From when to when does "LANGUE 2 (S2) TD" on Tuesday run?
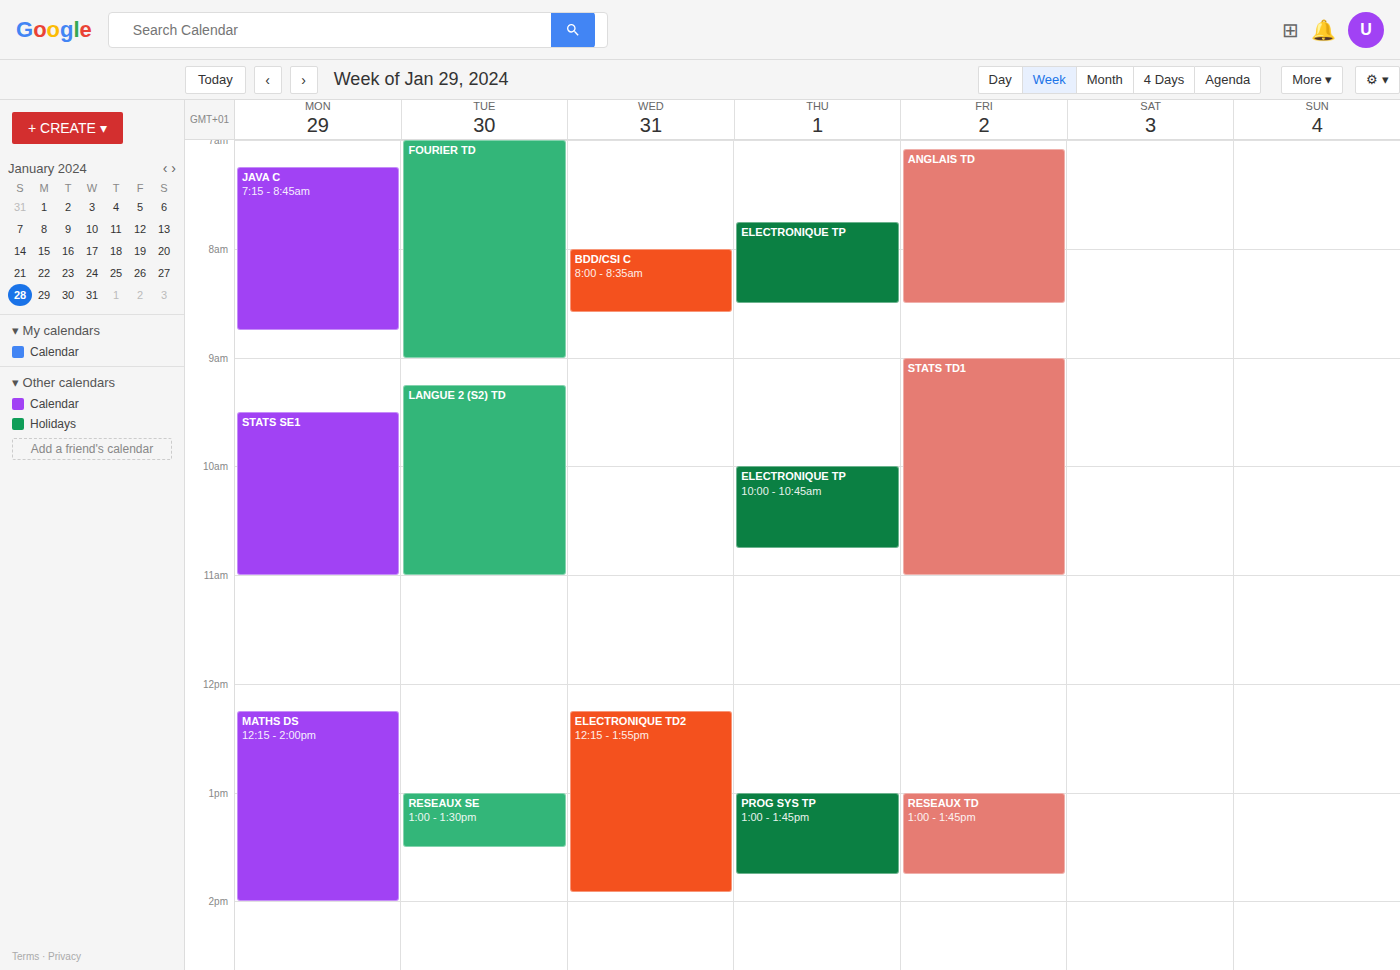
9:15 AM to 11:00 AM